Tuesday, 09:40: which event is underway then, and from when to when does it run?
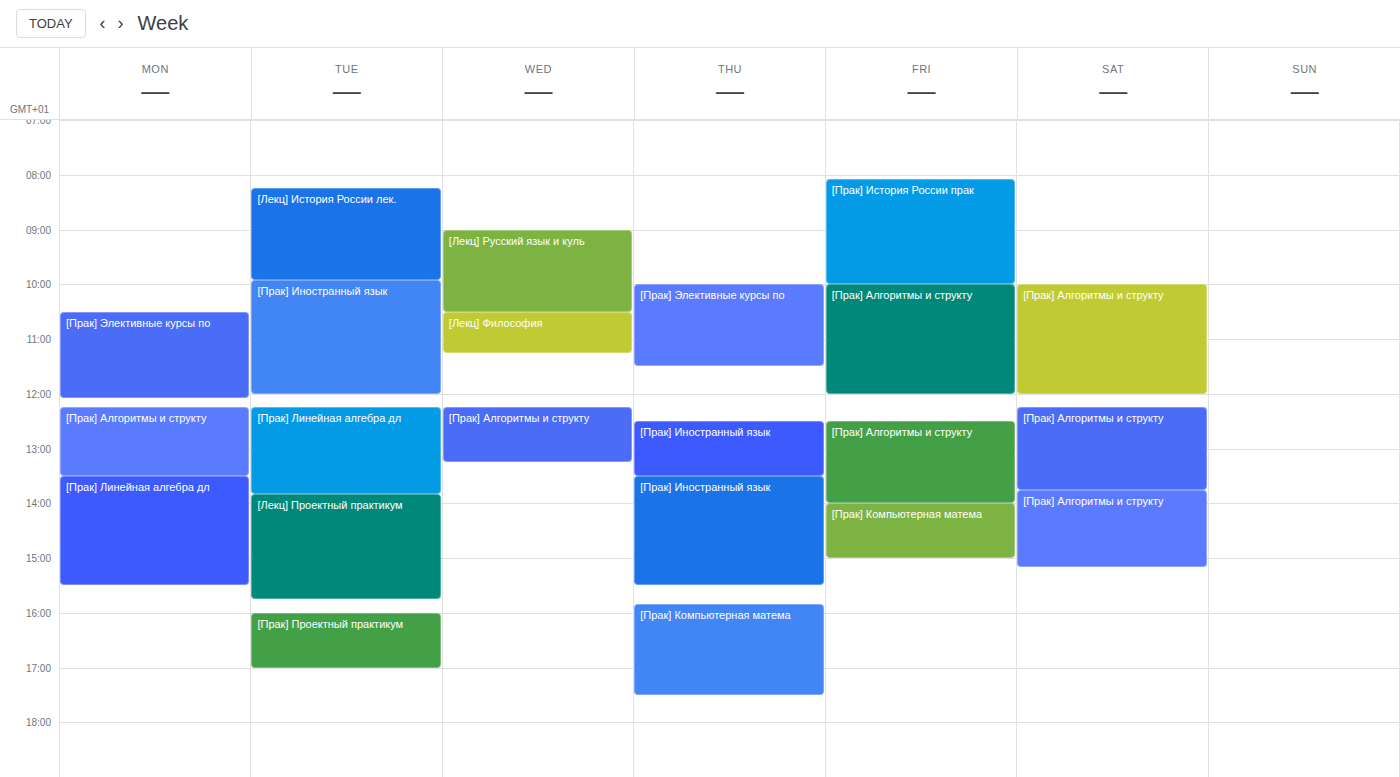
"[Лекц] История России лек.", 08:15 to 09:55